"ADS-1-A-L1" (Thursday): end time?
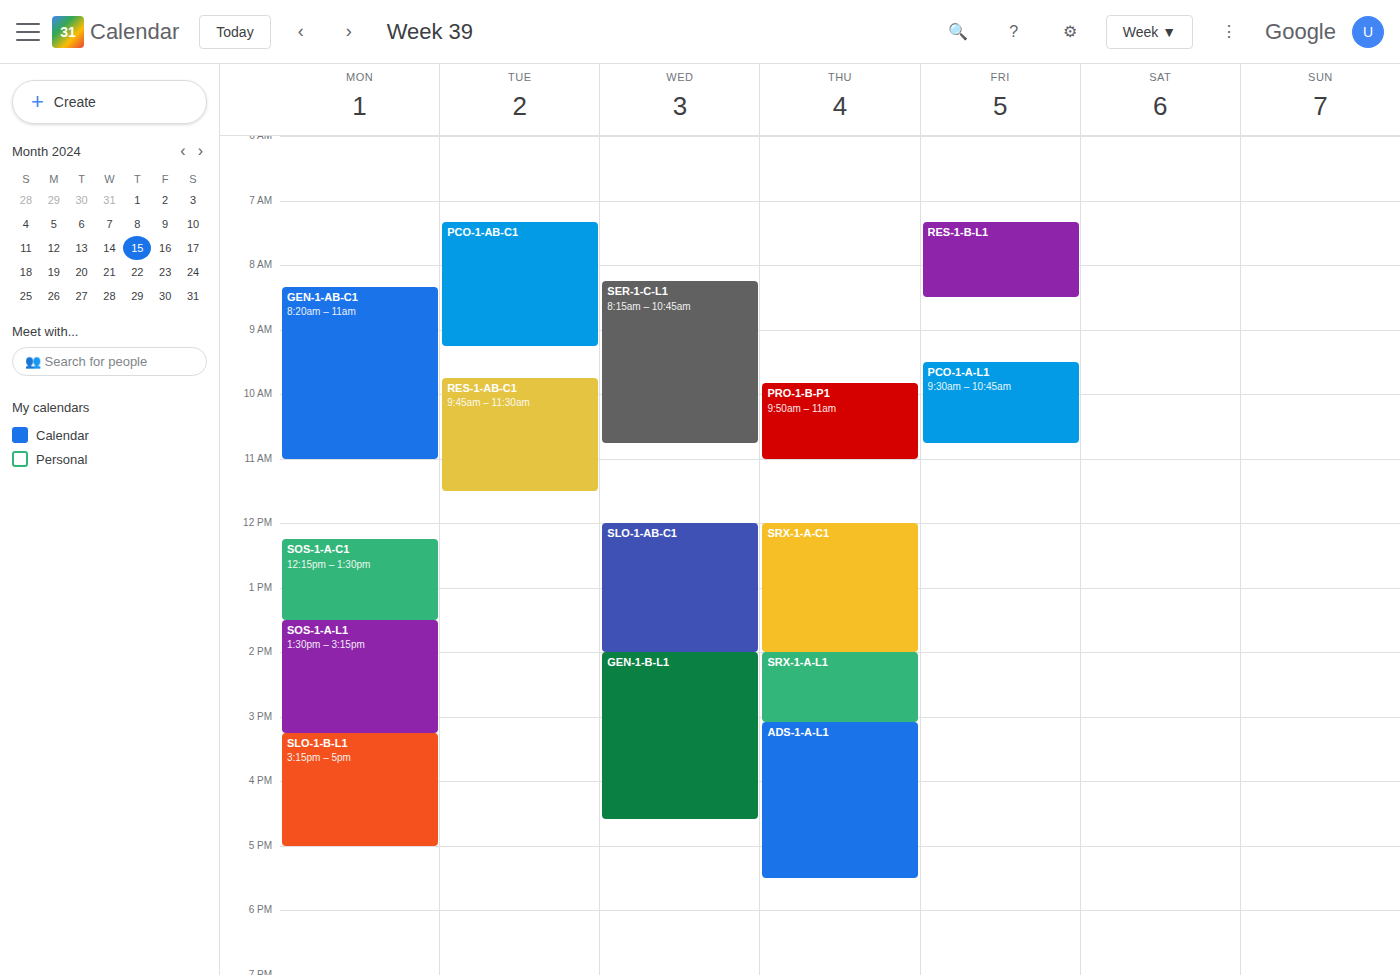
5:30 PM